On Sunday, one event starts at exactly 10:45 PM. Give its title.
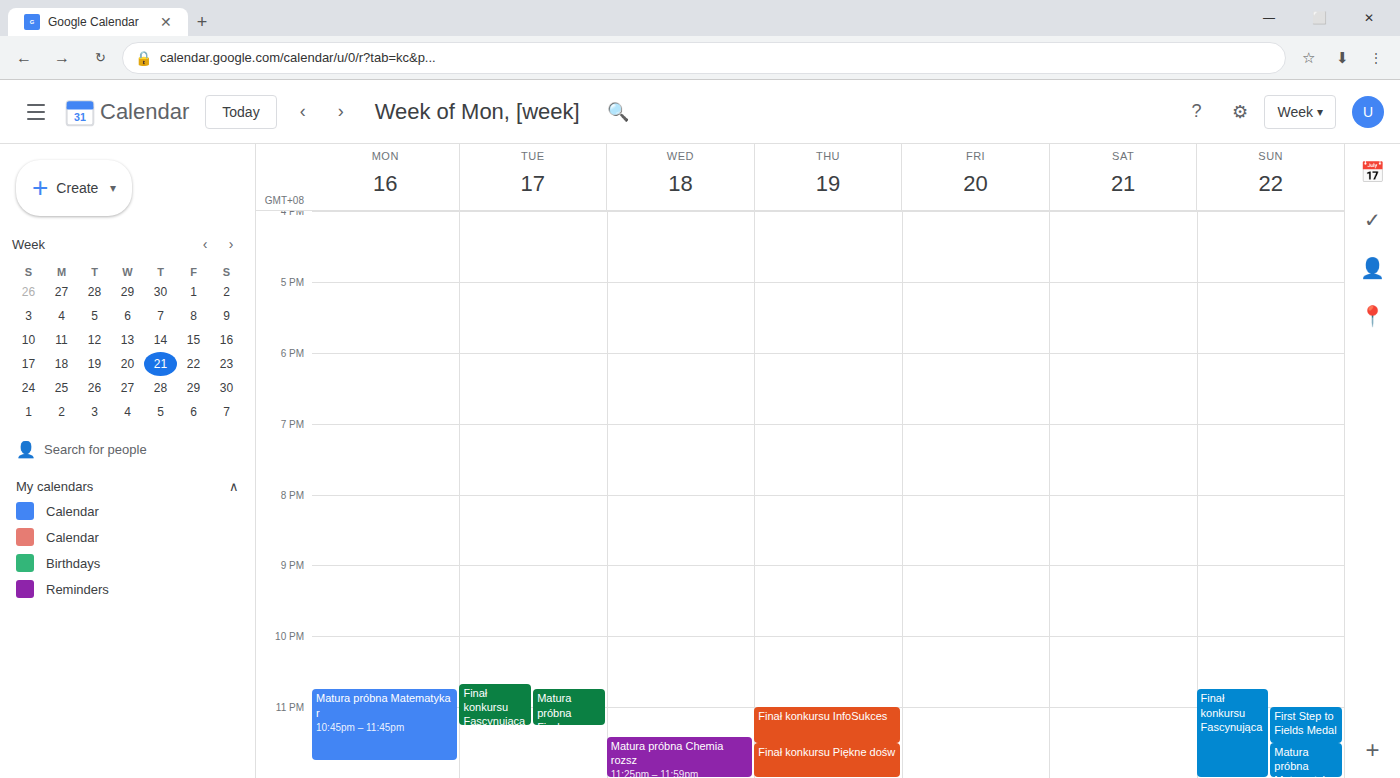
"Finał konkursu Fascynująca"